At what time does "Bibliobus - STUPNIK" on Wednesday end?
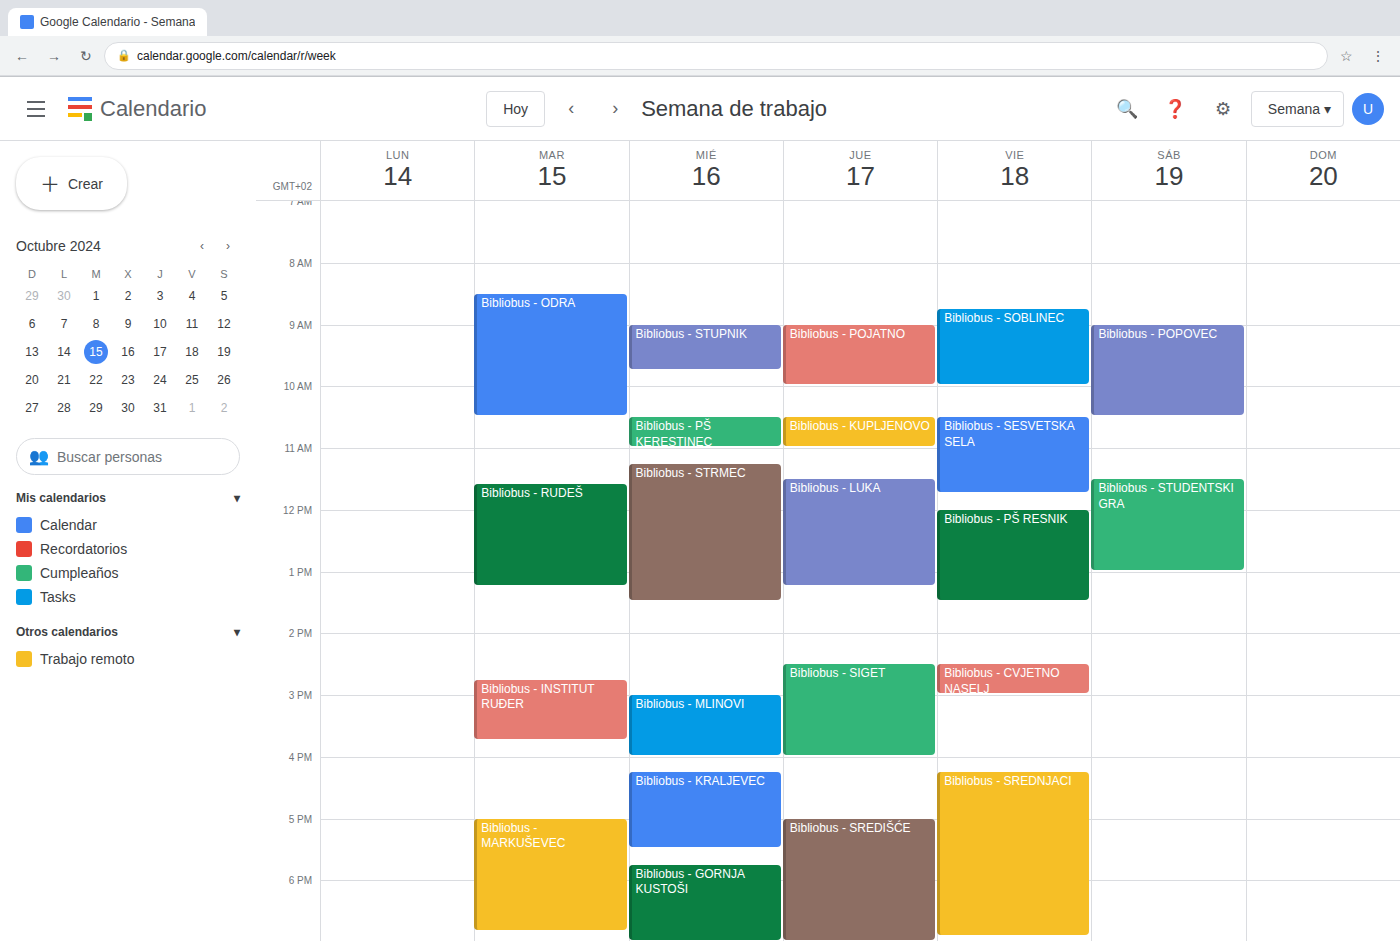
9:45 AM